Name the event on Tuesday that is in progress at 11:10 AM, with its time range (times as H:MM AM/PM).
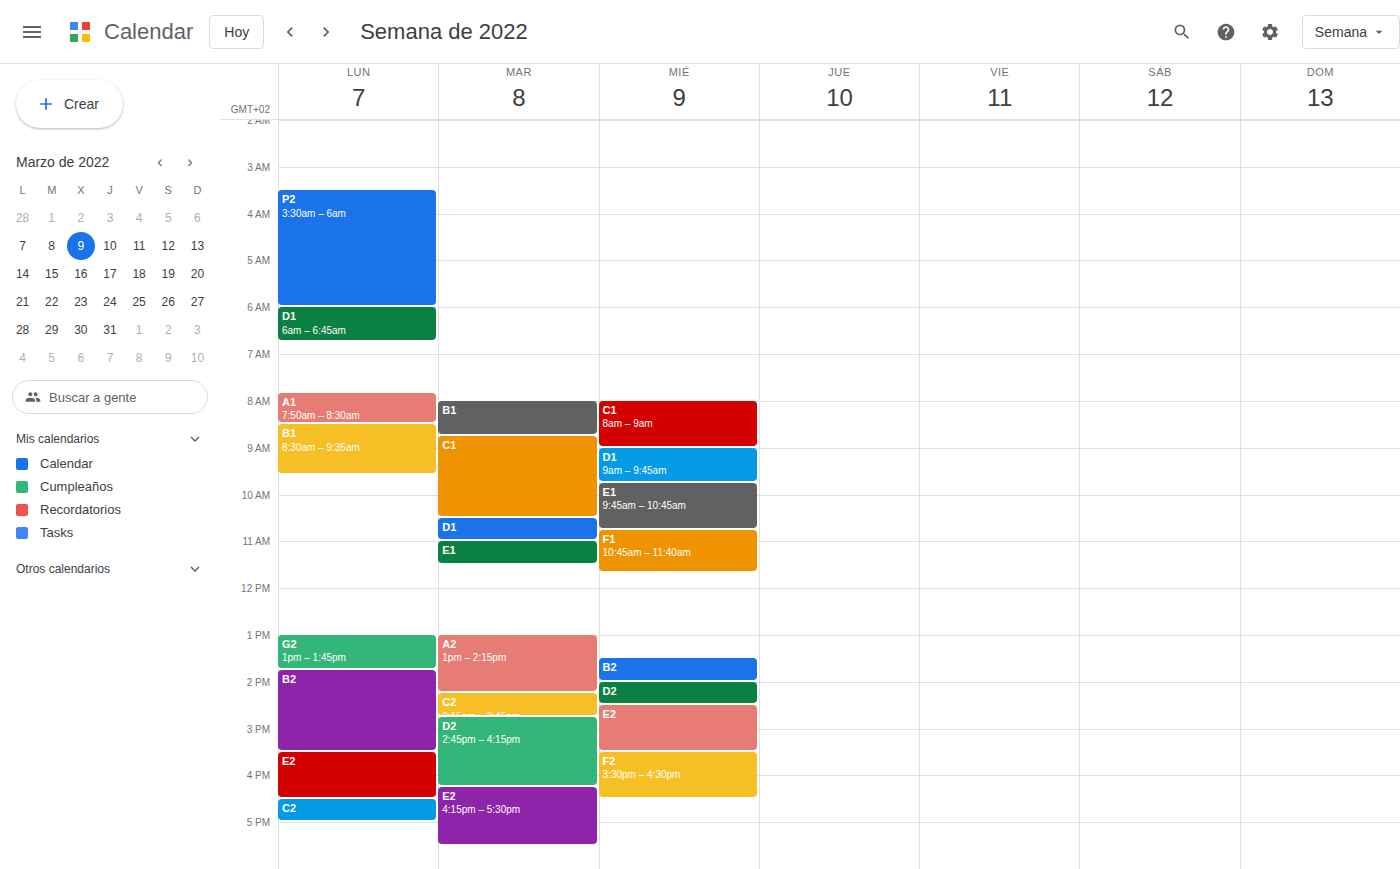
"E1", 11:00 AM to 11:30 AM